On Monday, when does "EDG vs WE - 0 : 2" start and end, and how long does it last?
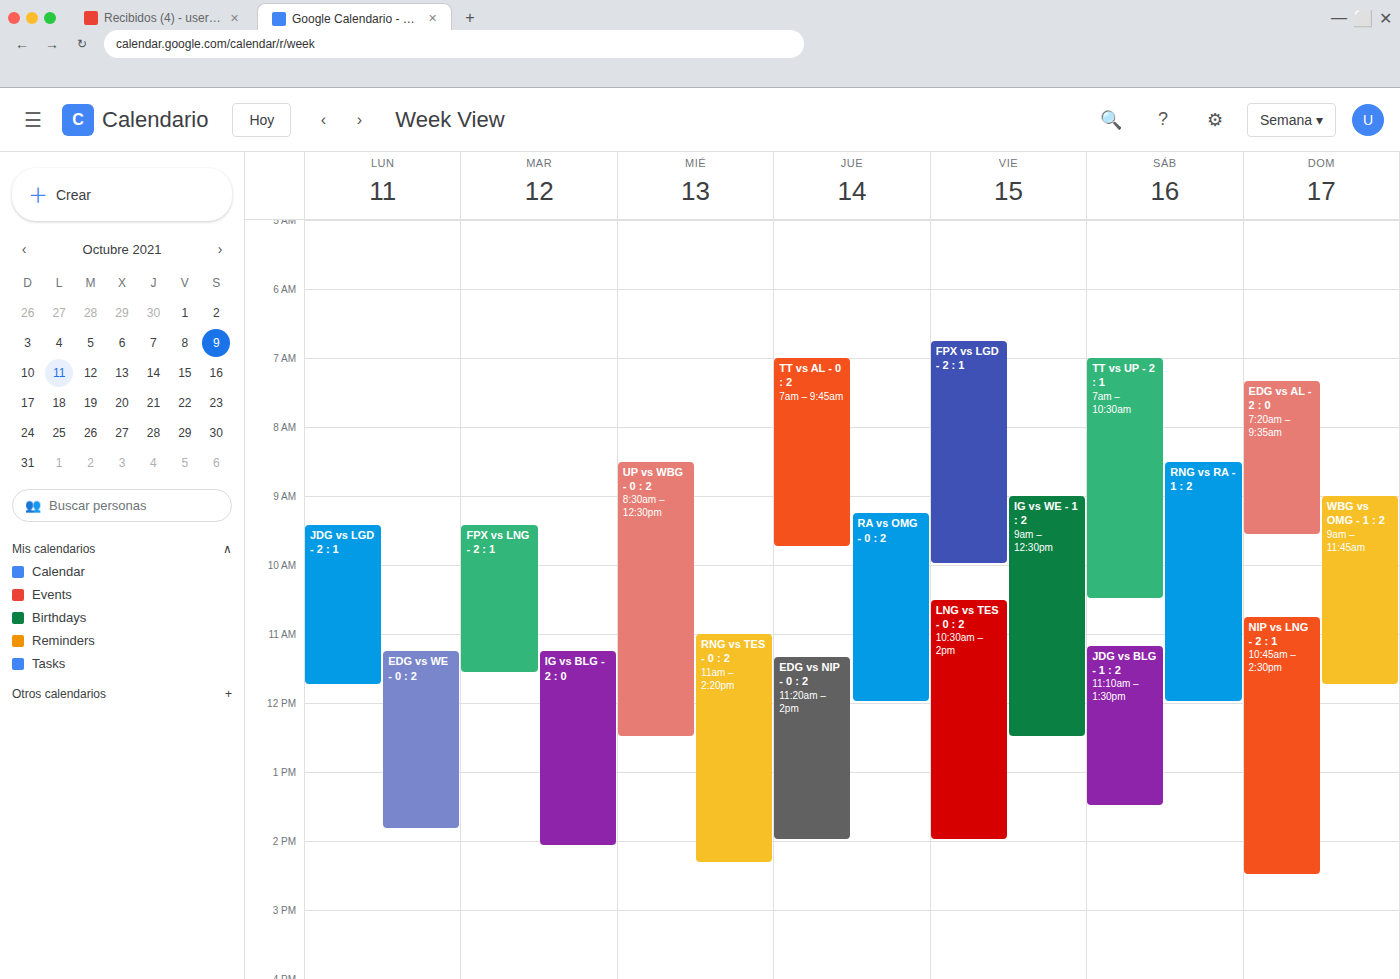
11:15 AM to 1:50 PM, 2 hours 35 minutes